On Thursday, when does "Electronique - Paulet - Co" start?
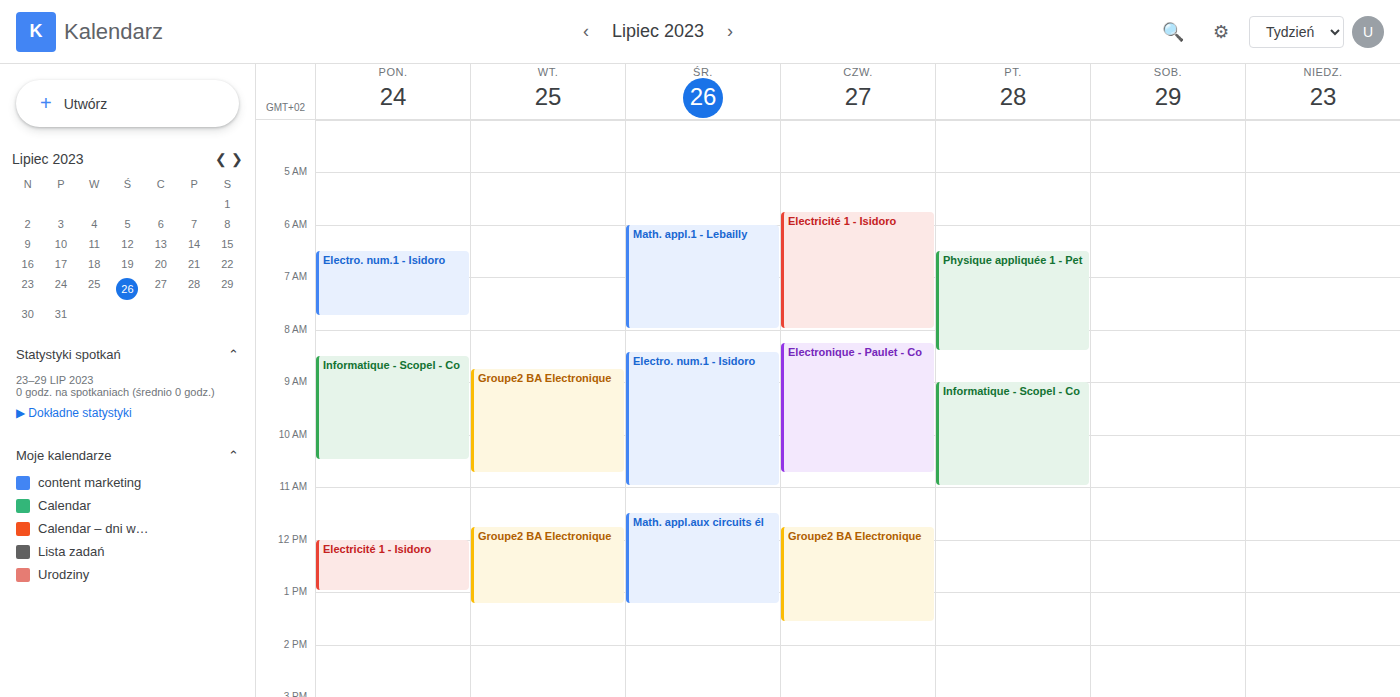
8:15 AM